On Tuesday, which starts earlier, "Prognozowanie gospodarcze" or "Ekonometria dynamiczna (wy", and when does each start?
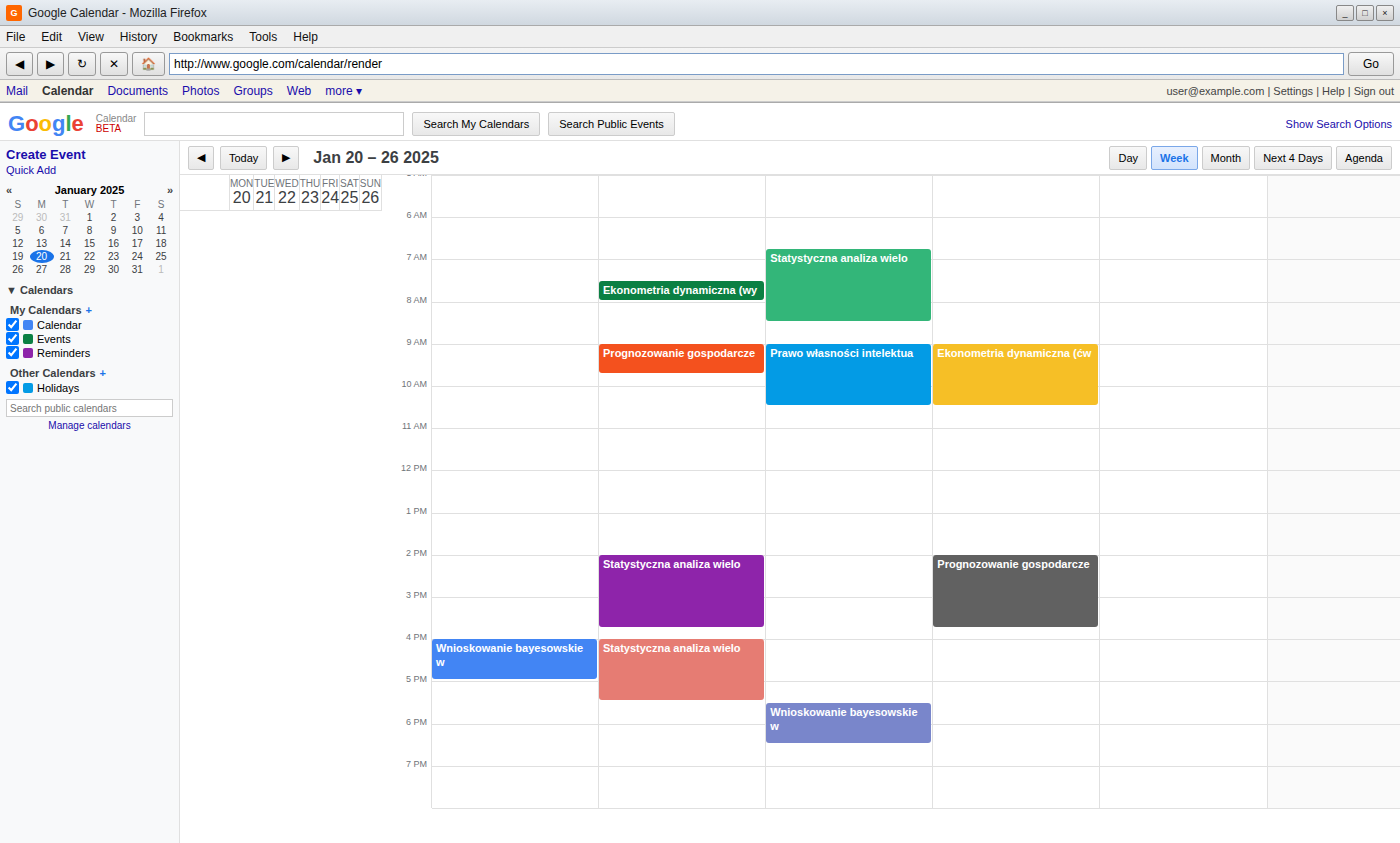
"Ekonometria dynamiczna (wy" 7:30 AM; "Prognozowanie gospodarcze" 9:00 AM.